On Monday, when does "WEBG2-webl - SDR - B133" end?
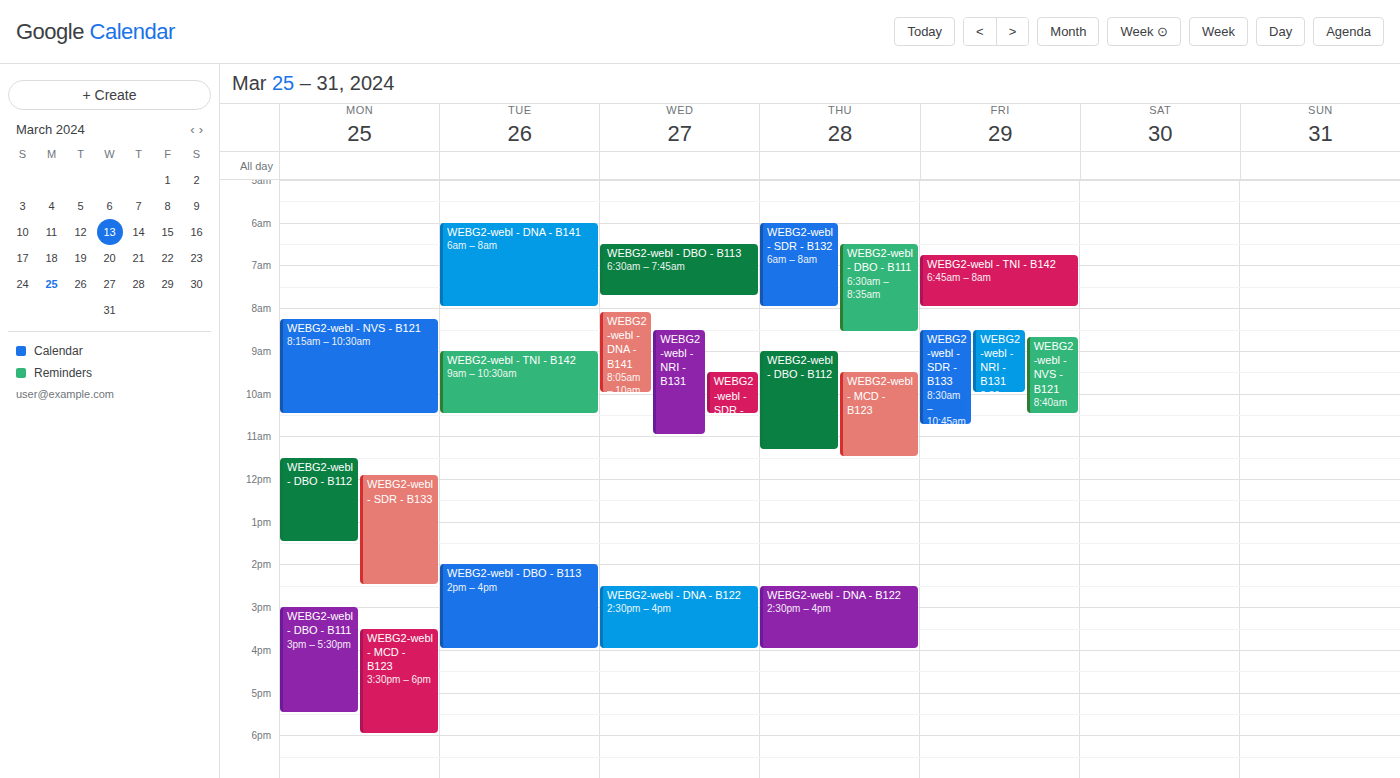
2:30 PM